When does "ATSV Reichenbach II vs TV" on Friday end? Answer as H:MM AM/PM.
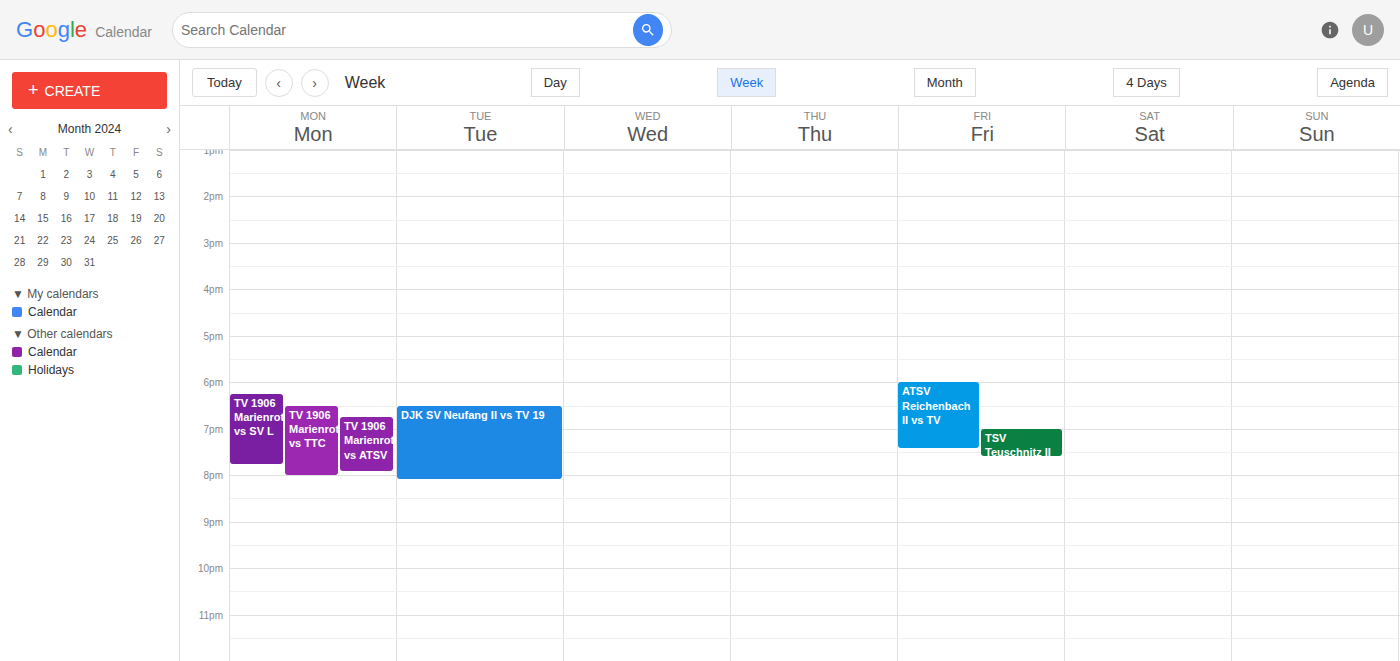
7:25 PM